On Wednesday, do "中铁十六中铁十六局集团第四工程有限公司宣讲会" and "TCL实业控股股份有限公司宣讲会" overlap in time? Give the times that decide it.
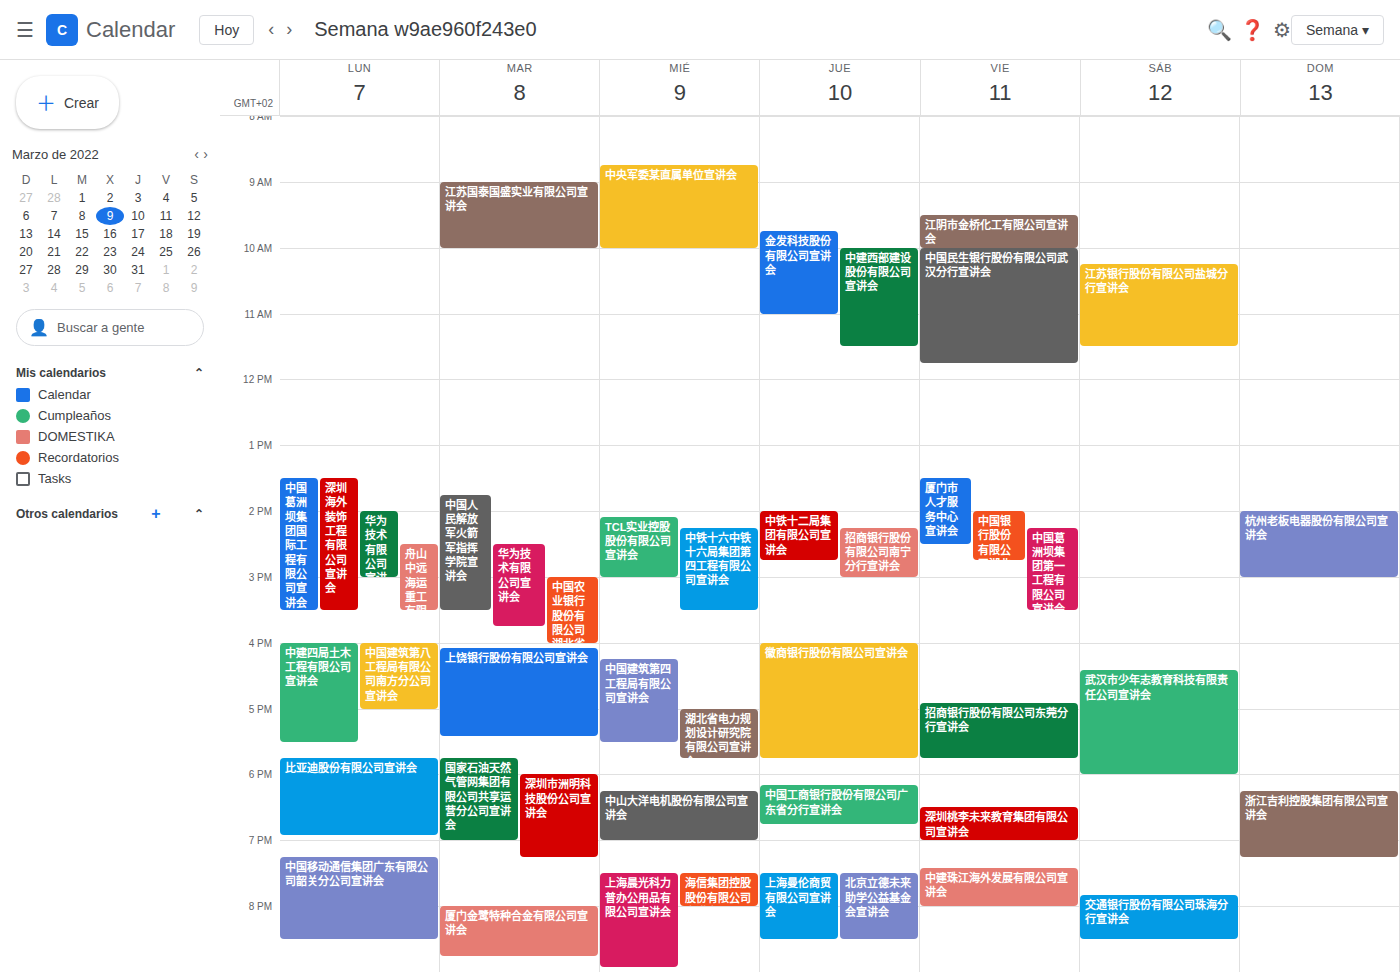
"中铁十六中铁十六局集团第四工程有限公司宣讲会" starts at 2:15 PM, before "TCL实业控股股份有限公司宣讲会" ends at 3:00 PM -- they overlap.